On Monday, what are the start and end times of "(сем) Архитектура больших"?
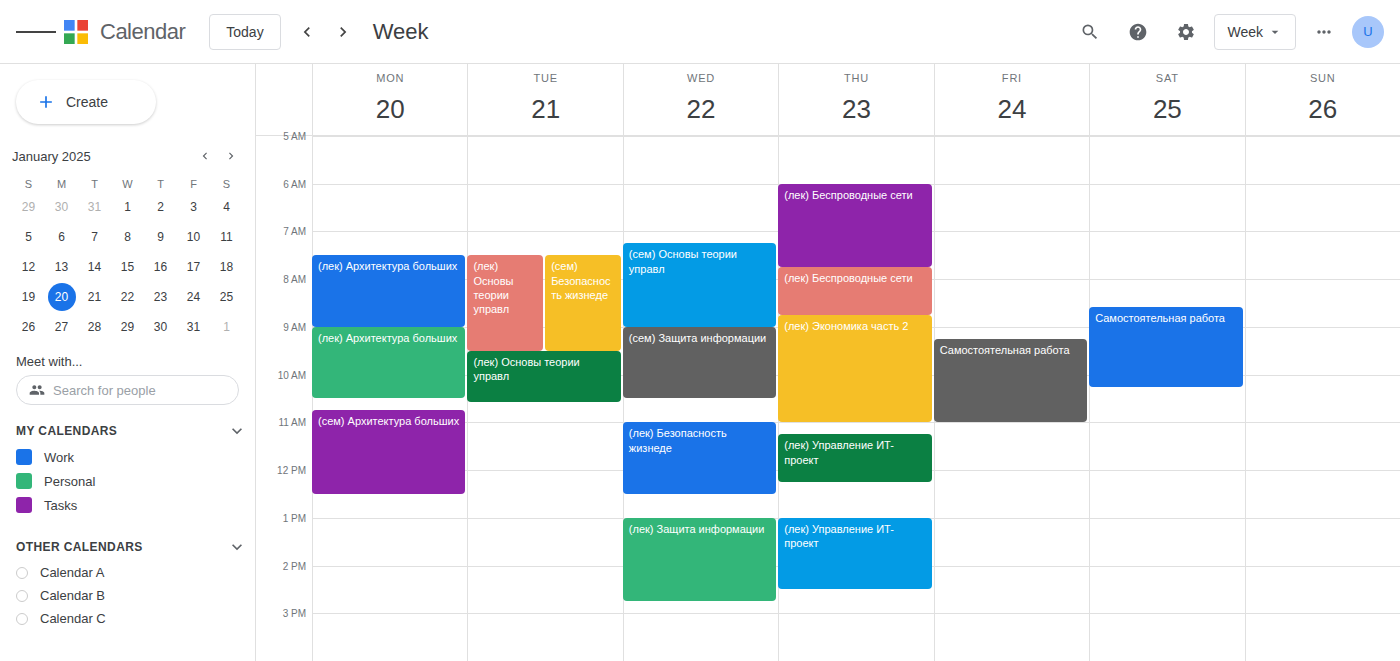
10:45 AM to 12:30 PM